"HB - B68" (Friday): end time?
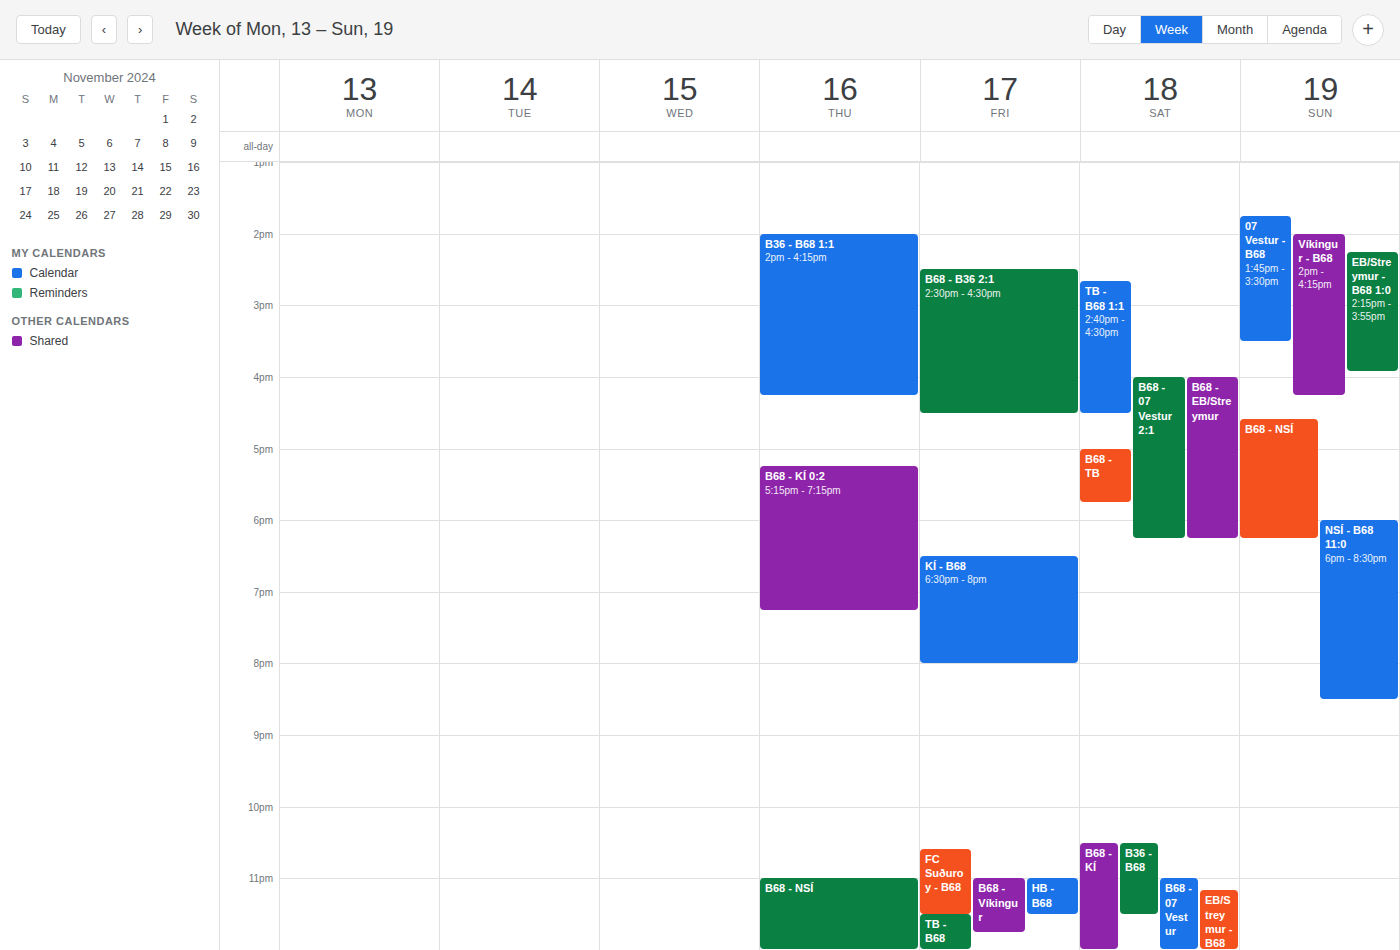
11:30 PM